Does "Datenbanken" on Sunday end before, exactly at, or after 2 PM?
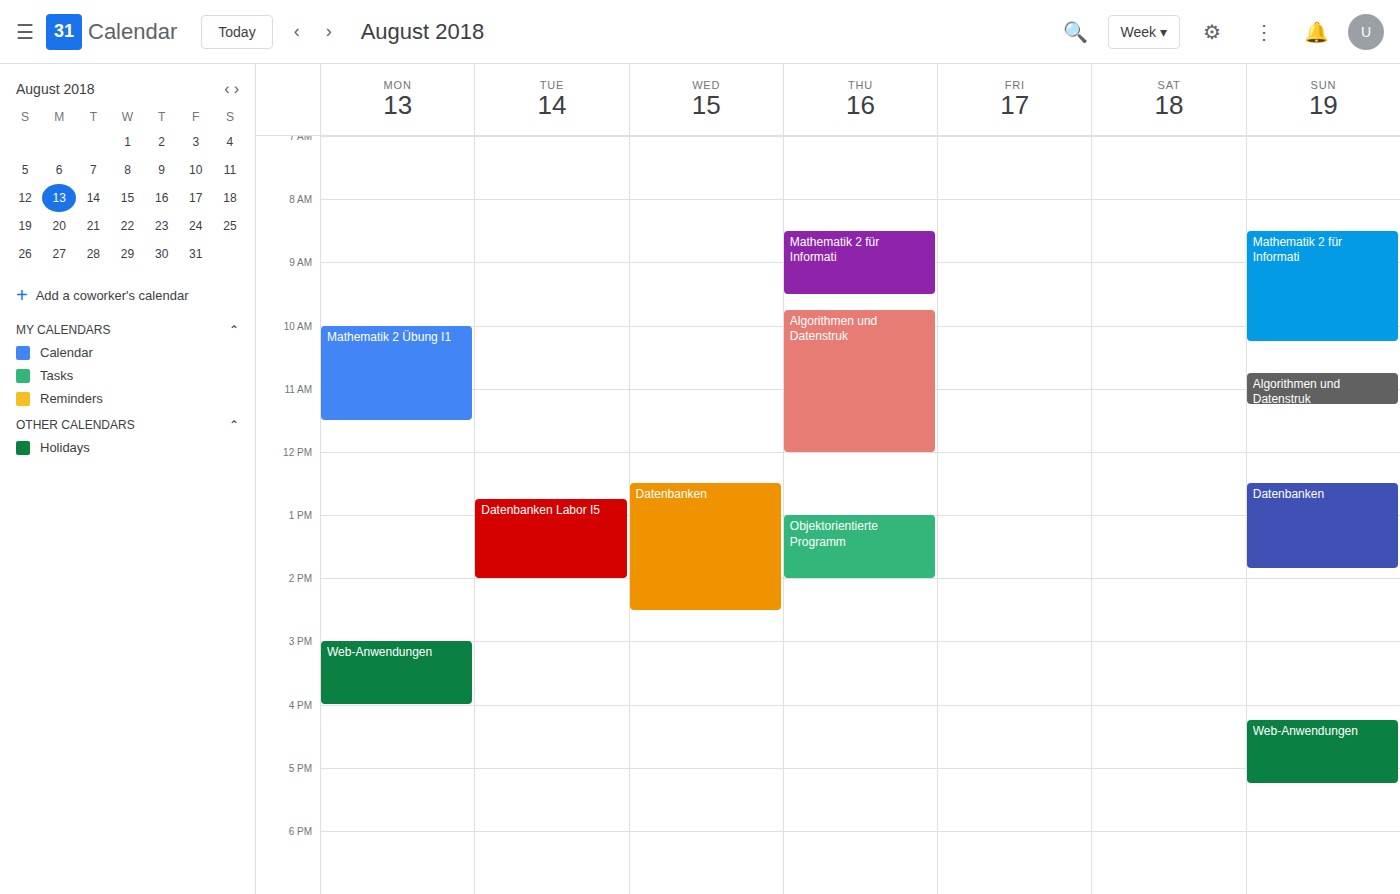
1:50 PM -- before 2 PM, 10 minutes above the 2 PM line.